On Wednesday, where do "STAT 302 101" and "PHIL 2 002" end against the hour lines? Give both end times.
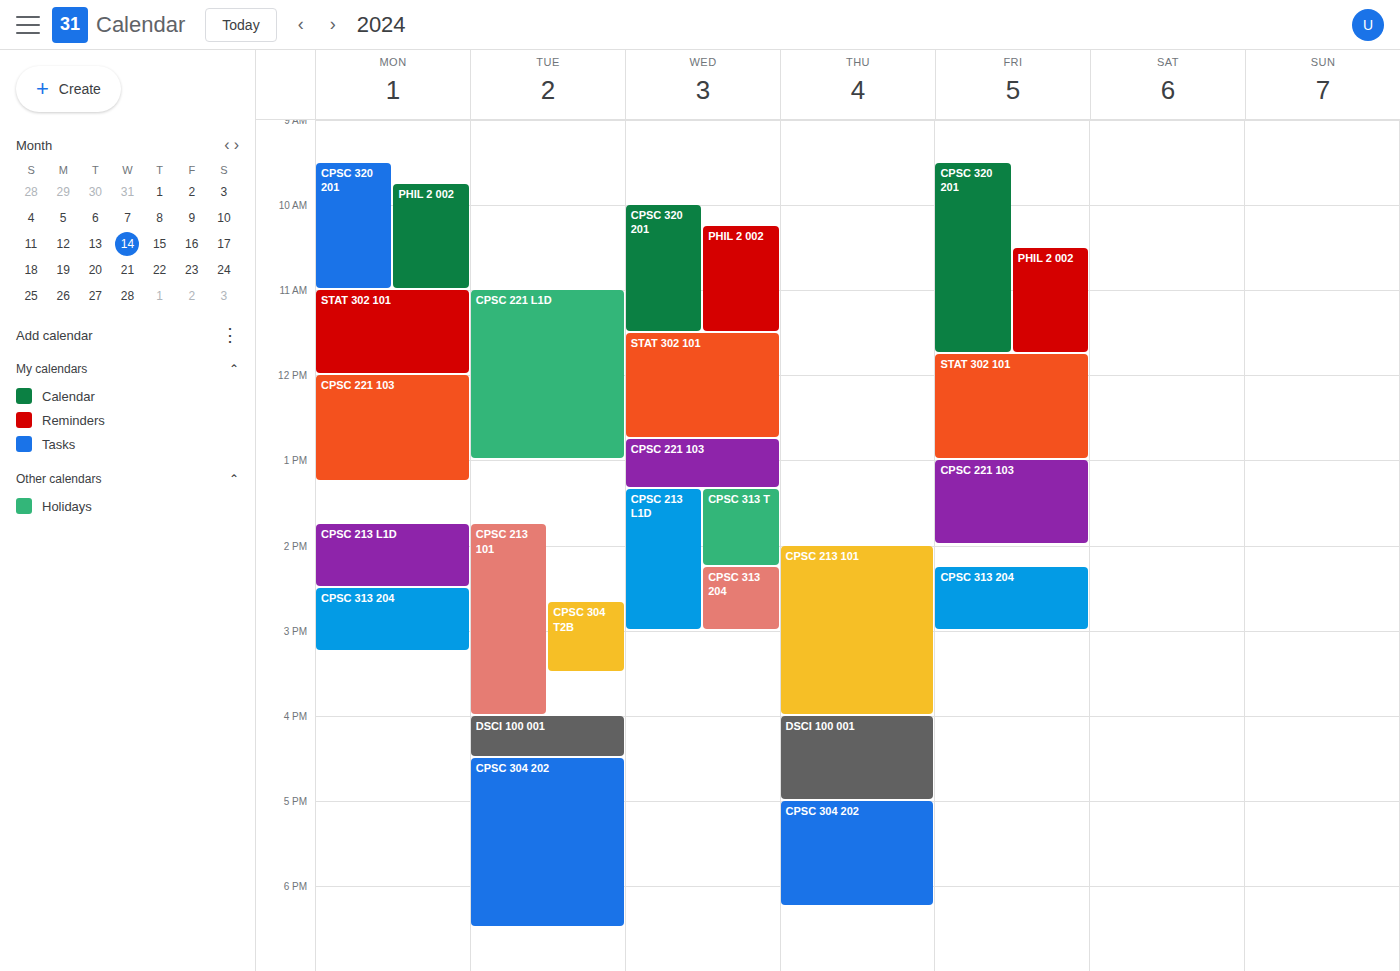
"STAT 302 101": 12:45 PM, neither: three quarters of the way from the 12 PM line to the 1 PM line. "PHIL 2 002": 11:30 AM, halfway between the 11 AM and 12 PM lines.